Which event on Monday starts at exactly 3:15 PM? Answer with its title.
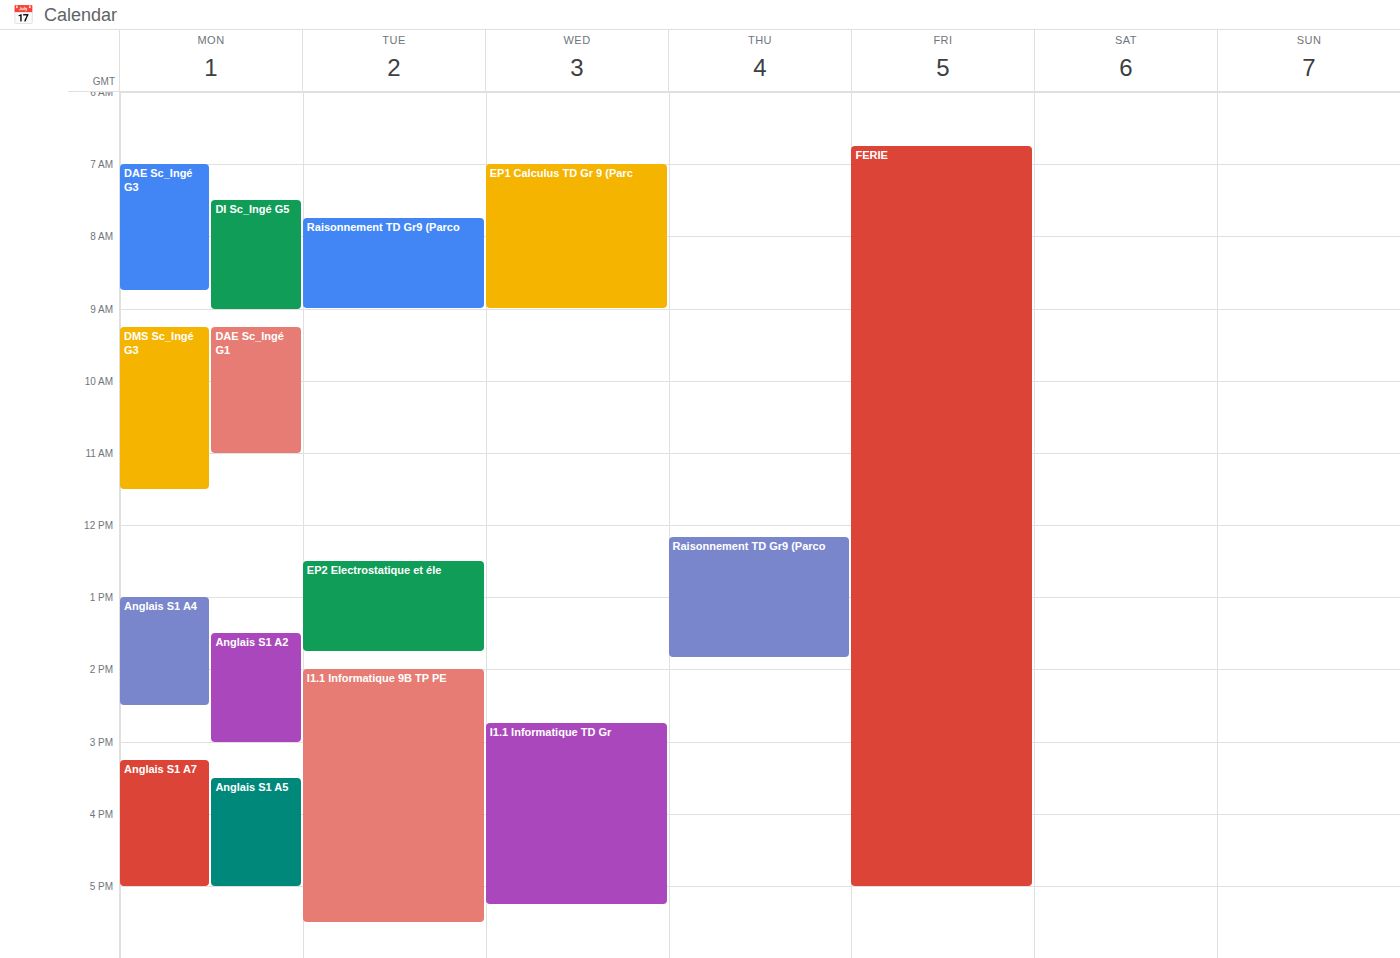
"Anglais S1 A7"